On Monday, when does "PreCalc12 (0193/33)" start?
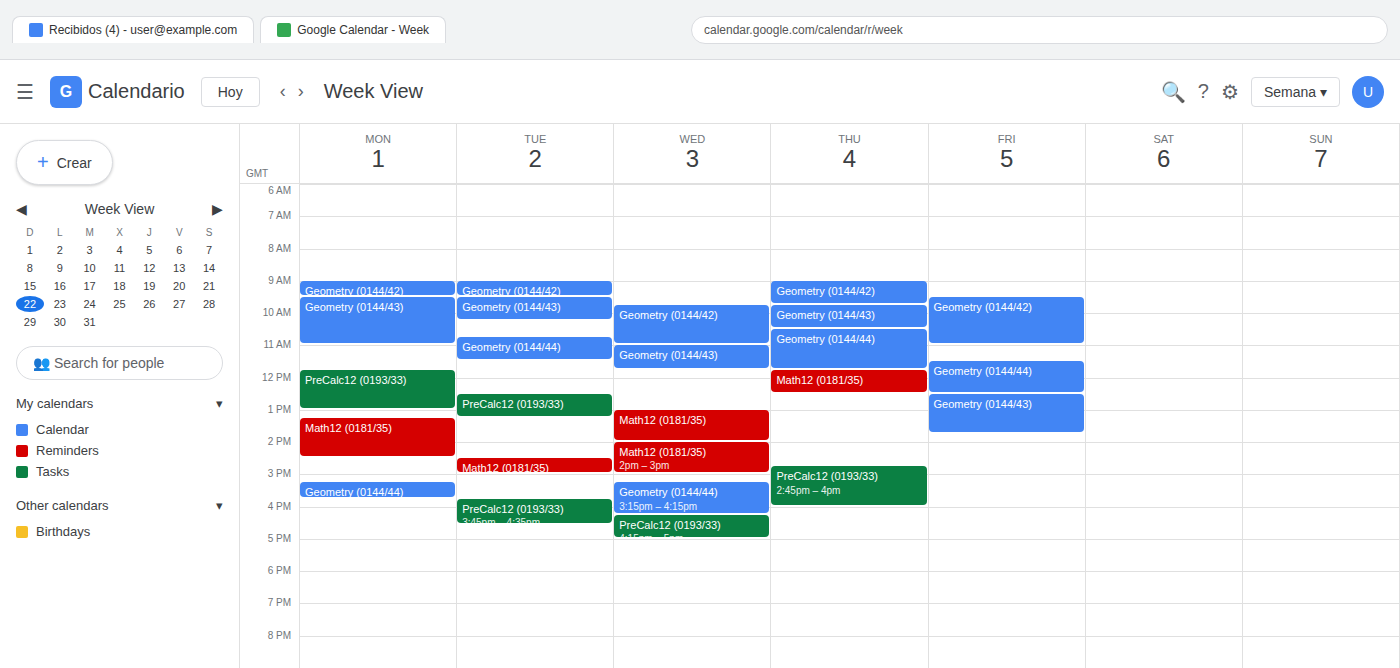
11:45 AM